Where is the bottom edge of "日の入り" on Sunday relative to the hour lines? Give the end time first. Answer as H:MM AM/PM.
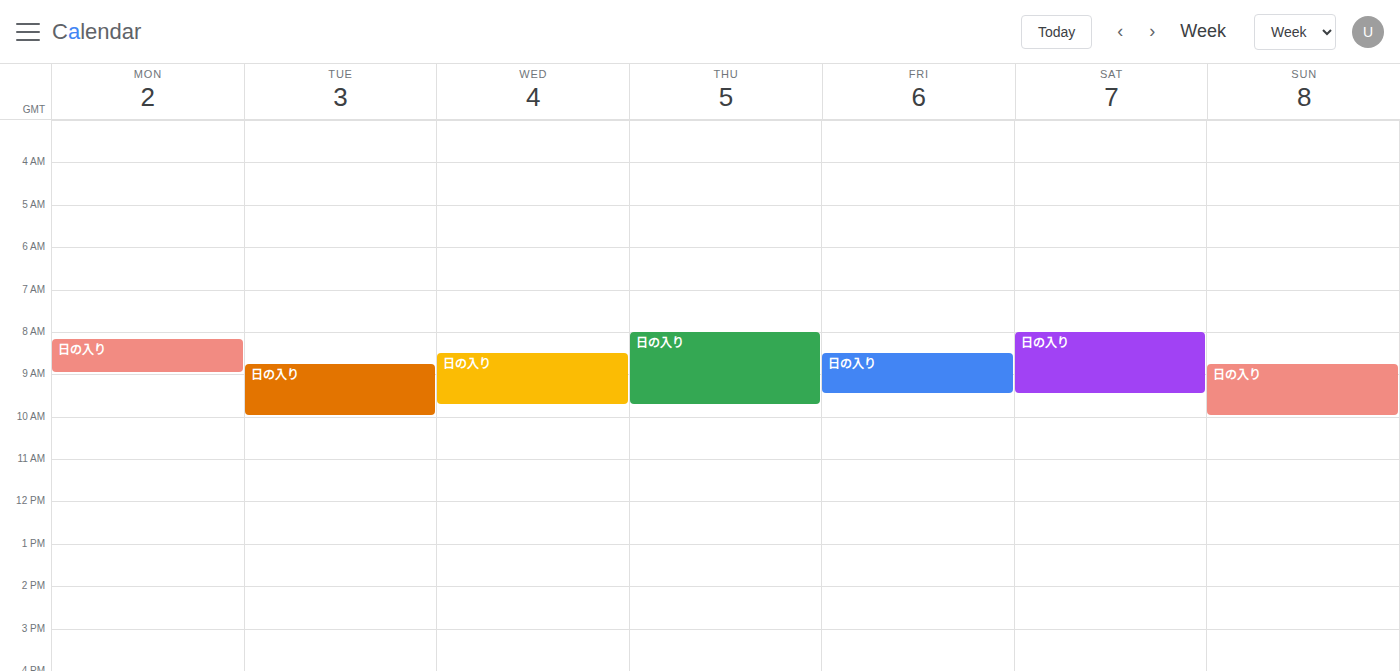
10:00 AM -- exactly on the 10 AM line.